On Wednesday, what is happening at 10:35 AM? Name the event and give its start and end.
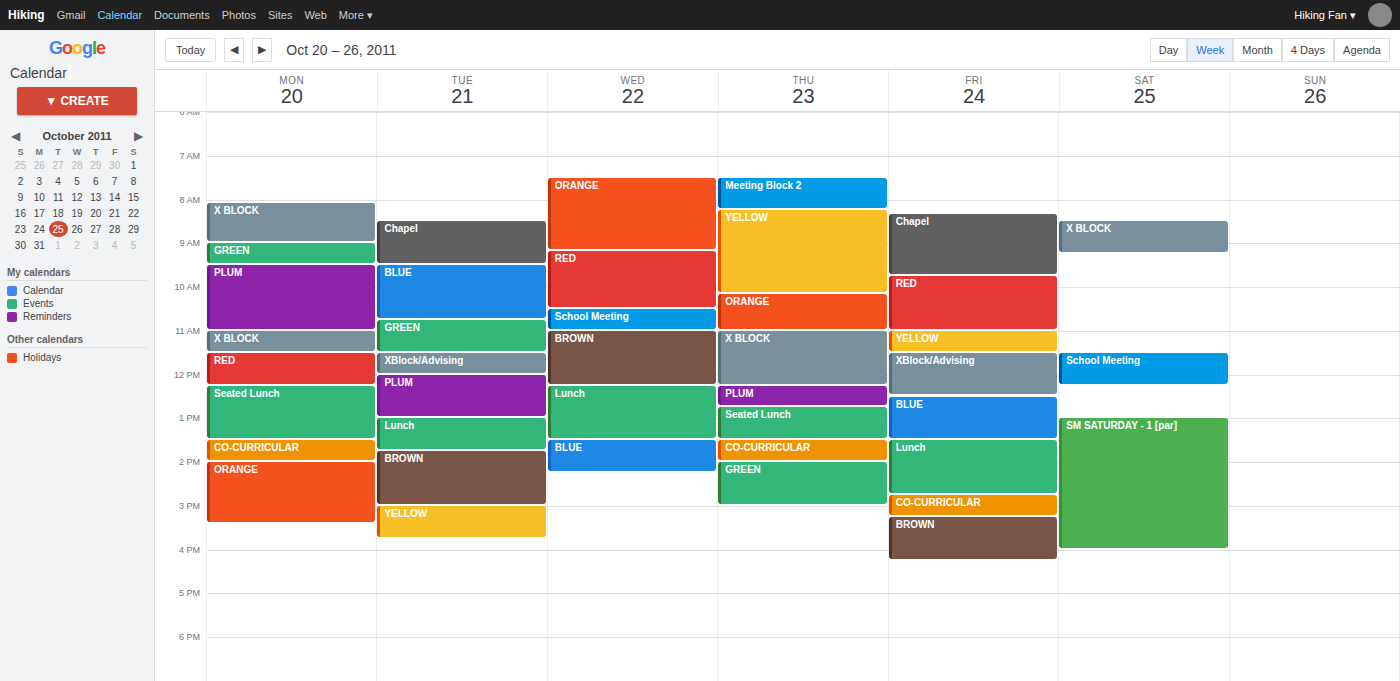
"School Meeting", 10:30 AM to 11:00 AM